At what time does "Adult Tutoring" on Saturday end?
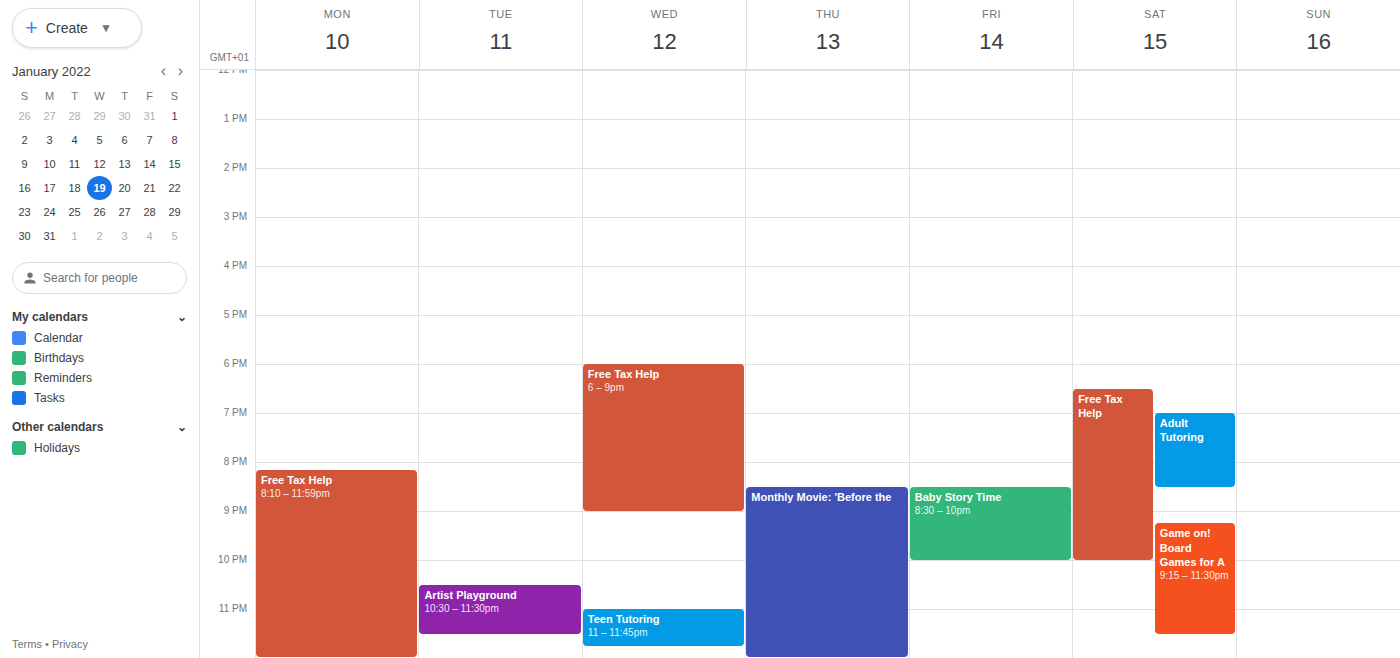
8:30 PM